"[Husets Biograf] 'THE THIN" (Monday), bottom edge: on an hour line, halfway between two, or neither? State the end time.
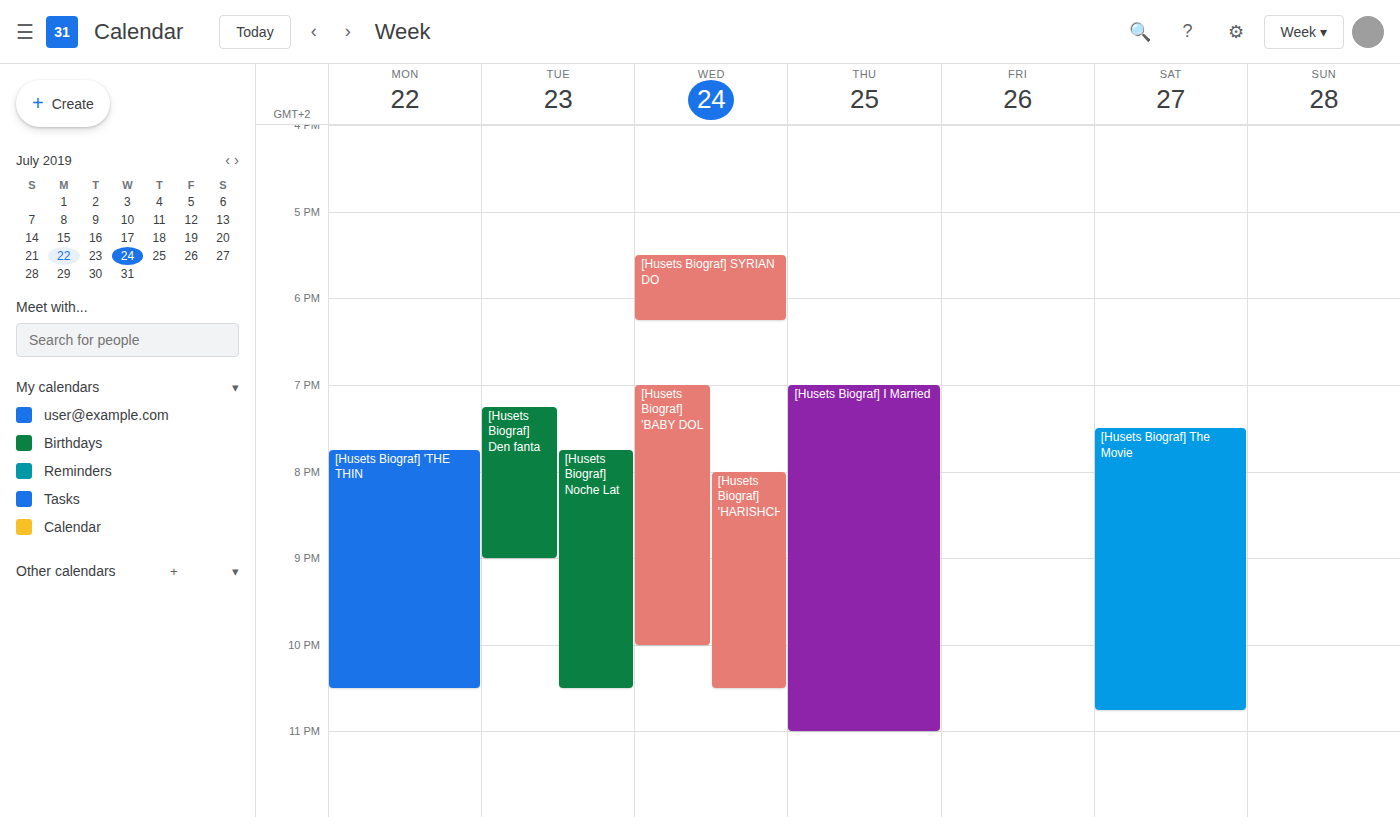
10:30 PM -- halfway between the 10 PM and 11 PM lines.